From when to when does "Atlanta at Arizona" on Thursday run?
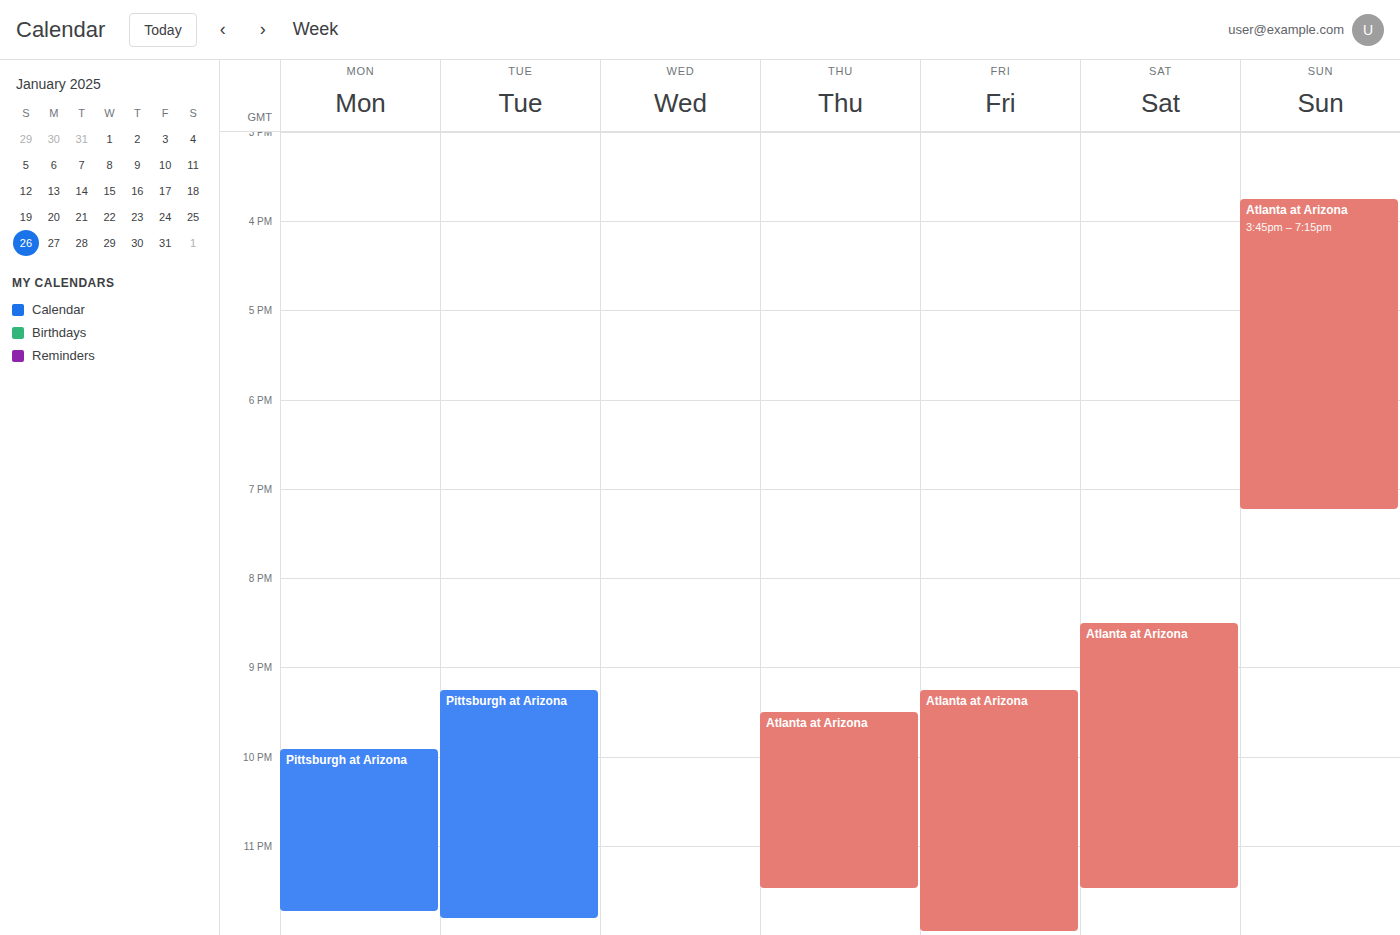
9:30 PM to 11:30 PM